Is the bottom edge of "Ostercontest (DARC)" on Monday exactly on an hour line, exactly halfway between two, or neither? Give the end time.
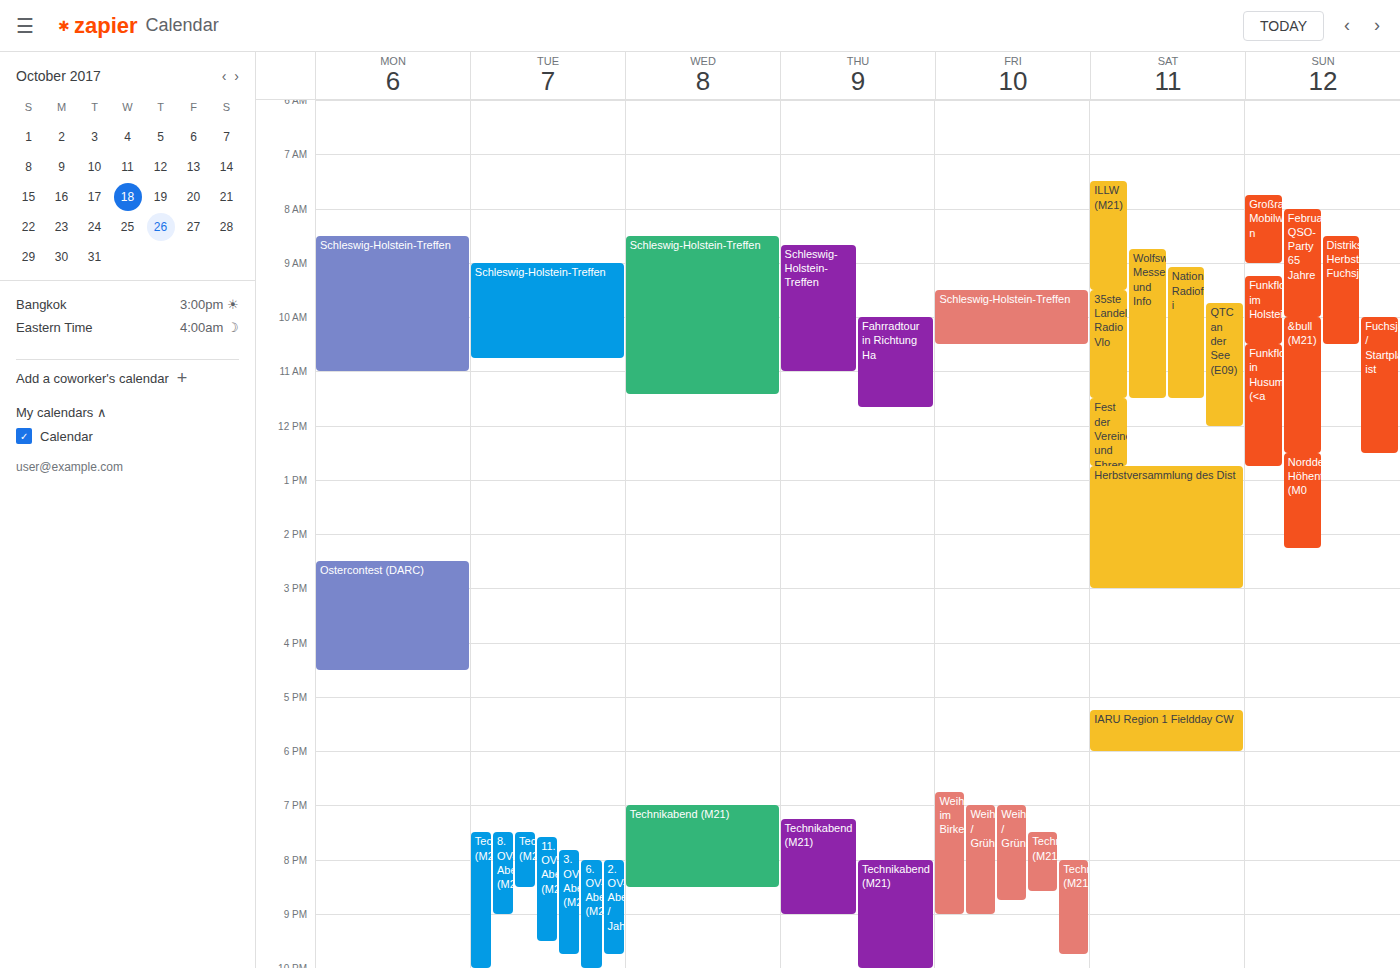
4:30 PM -- halfway between the 4 PM and 5 PM lines.